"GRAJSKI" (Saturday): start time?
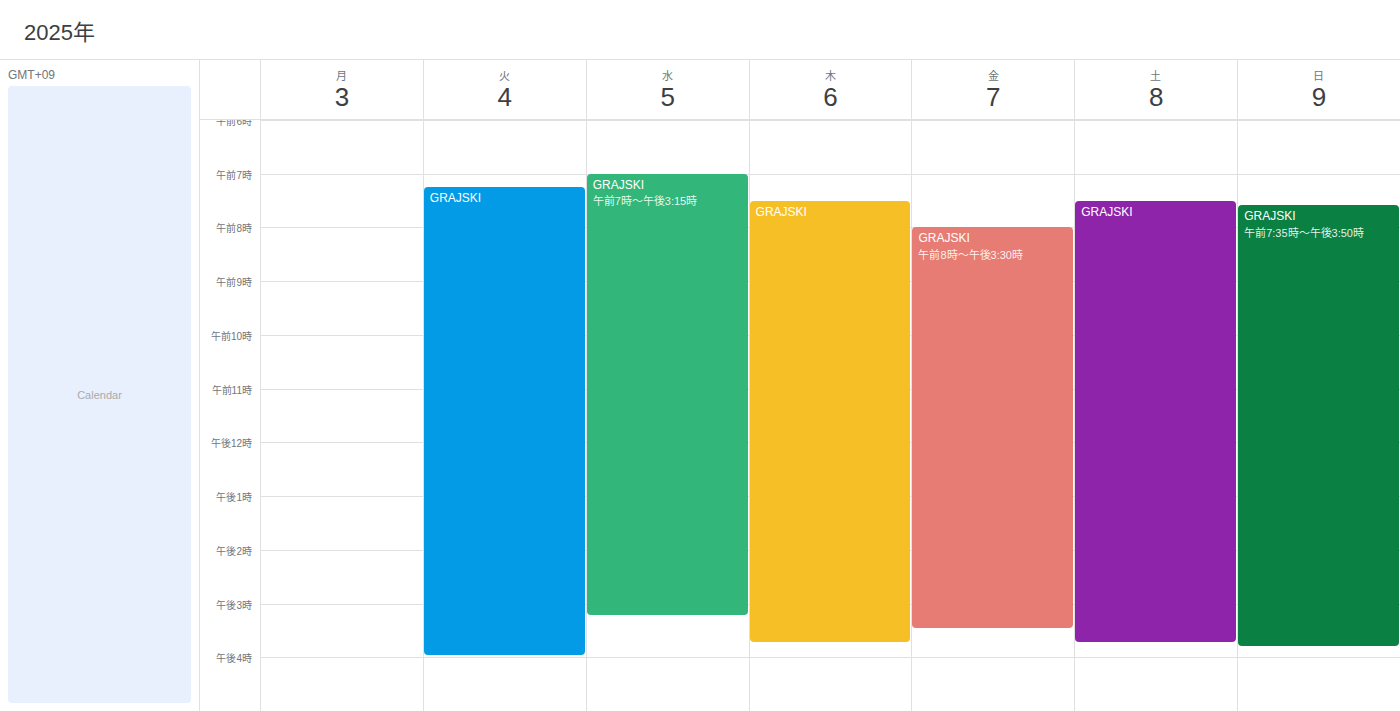
7:30 AM